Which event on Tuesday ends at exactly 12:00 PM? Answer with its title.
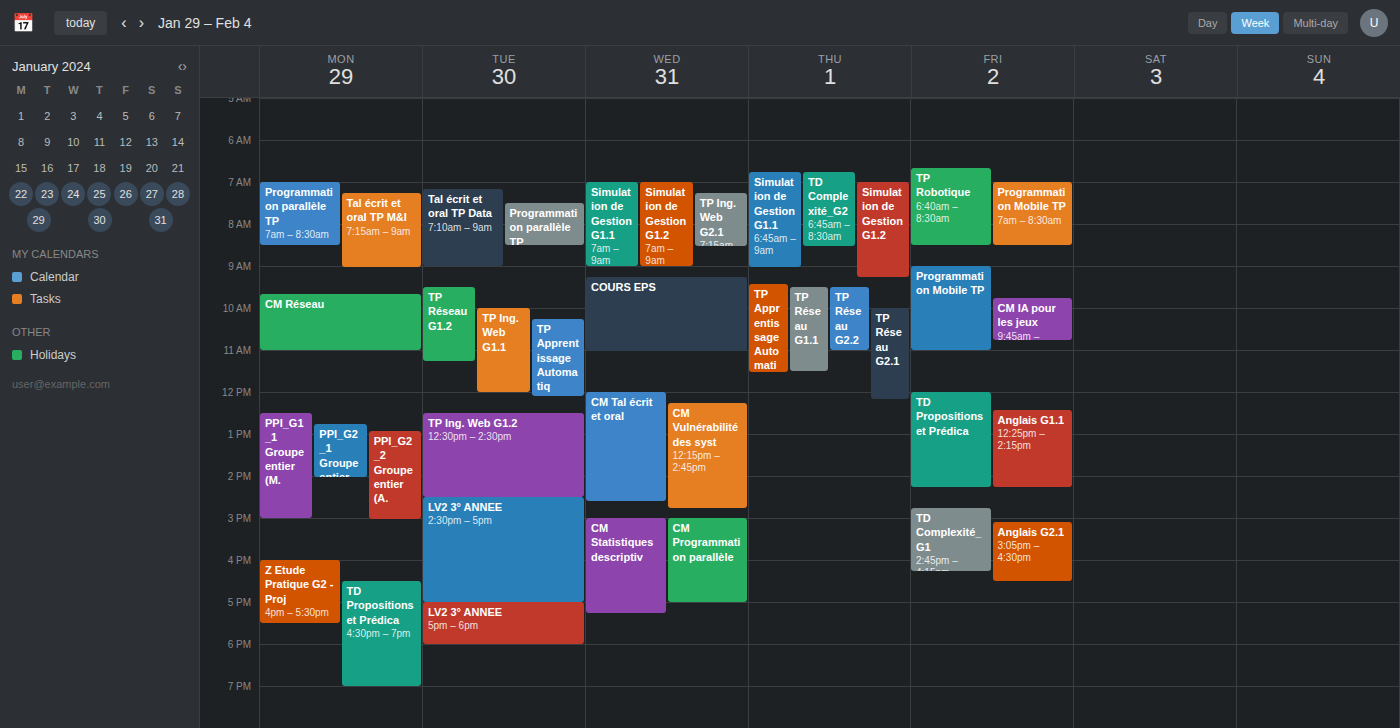
"TP Ing. Web G1.1"